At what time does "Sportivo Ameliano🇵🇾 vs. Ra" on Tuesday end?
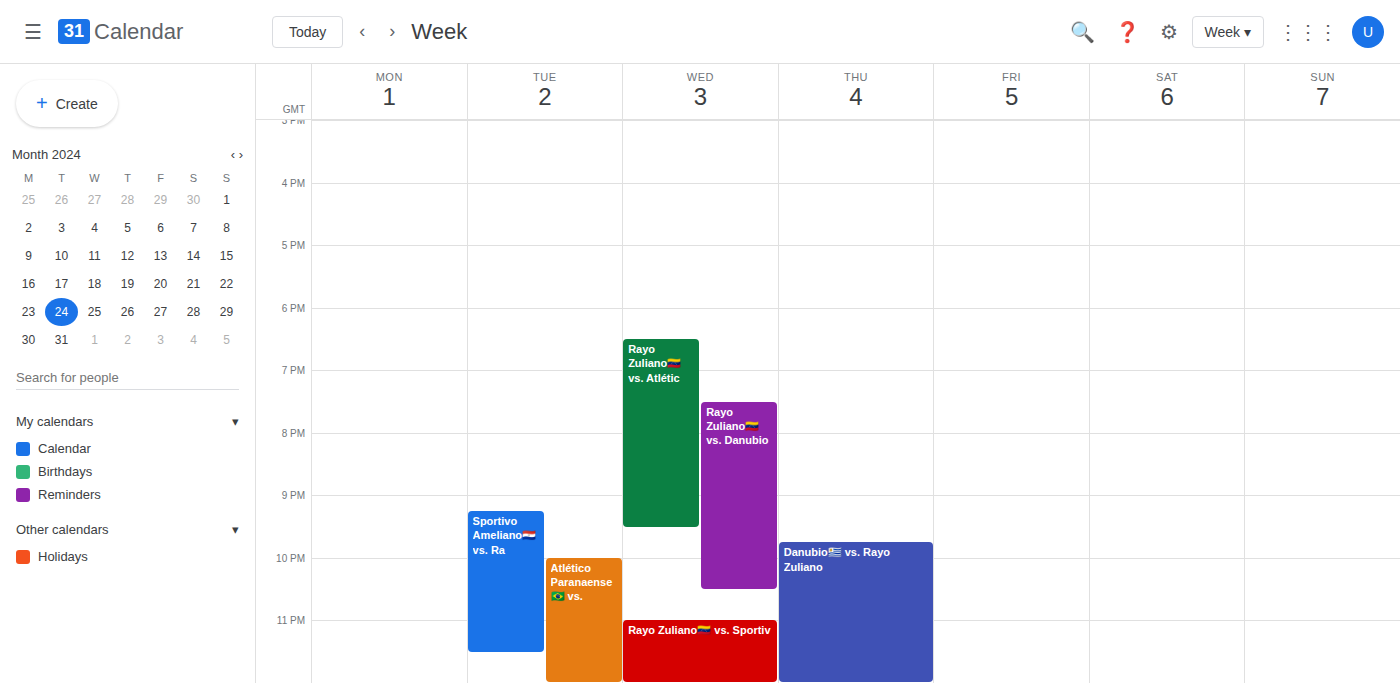
11:30 PM